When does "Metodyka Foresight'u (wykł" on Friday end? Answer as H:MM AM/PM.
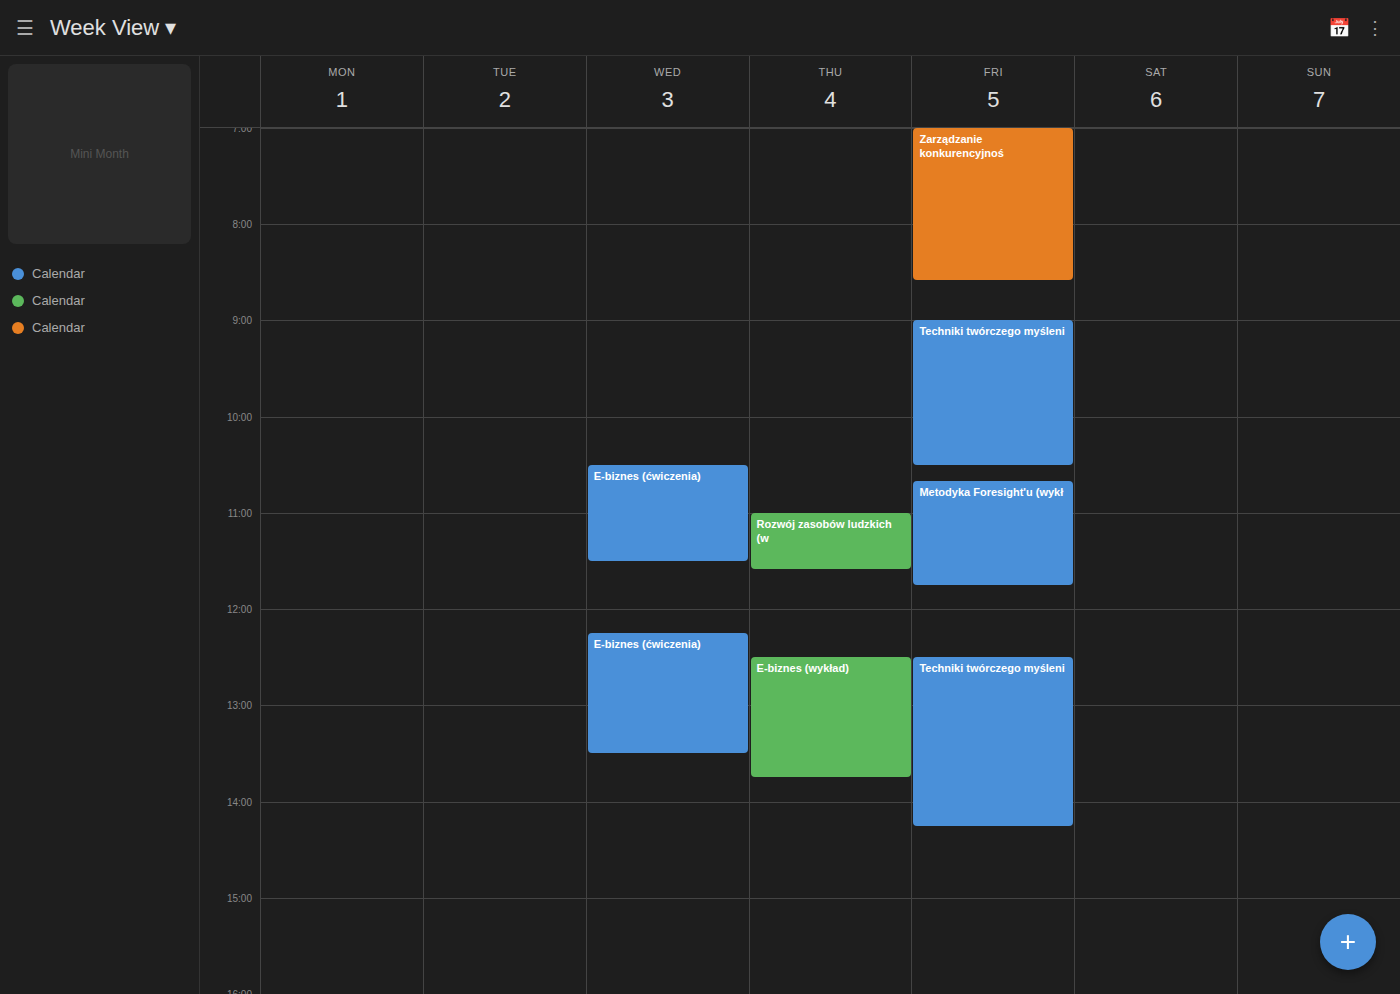
11:45 AM